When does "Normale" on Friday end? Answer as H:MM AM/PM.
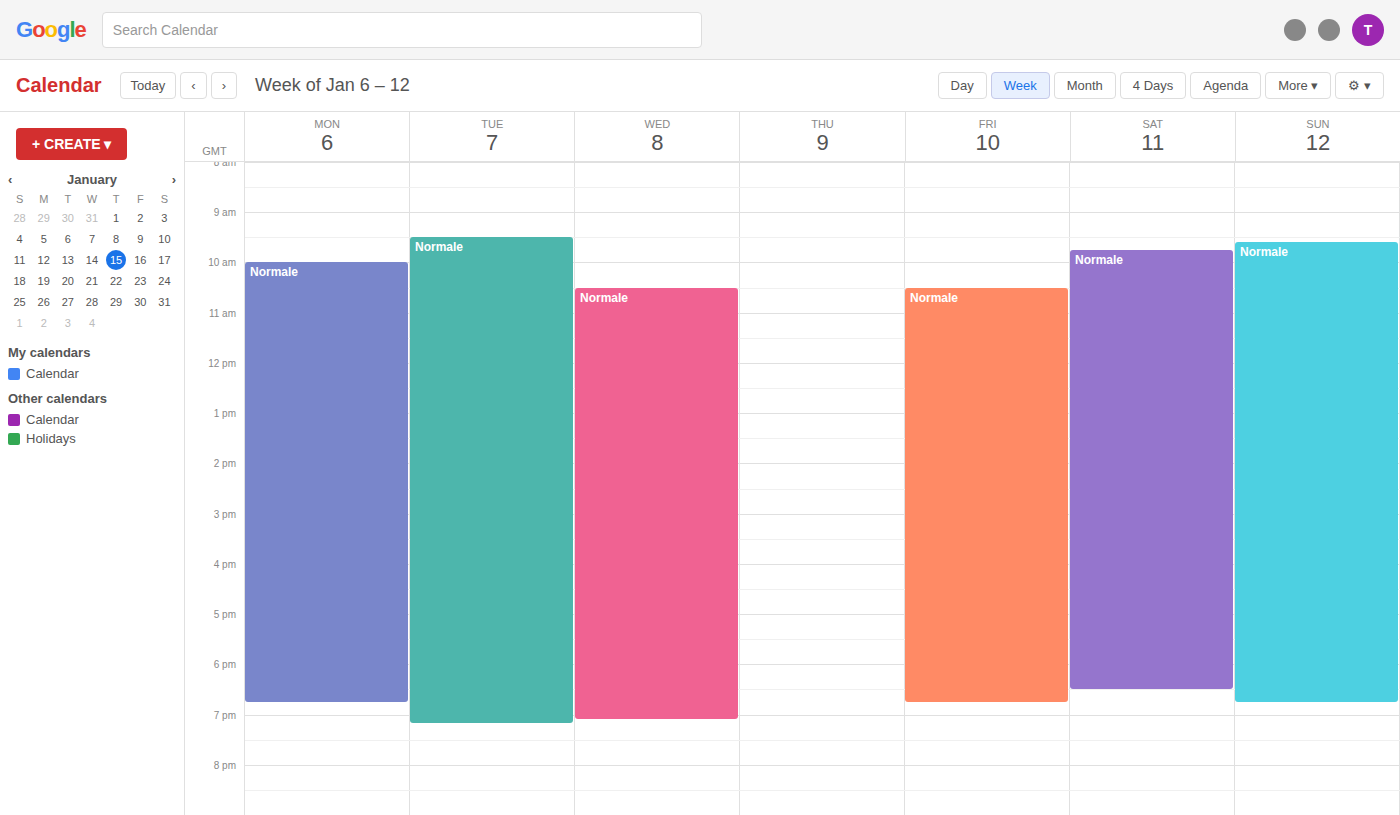
6:45 PM